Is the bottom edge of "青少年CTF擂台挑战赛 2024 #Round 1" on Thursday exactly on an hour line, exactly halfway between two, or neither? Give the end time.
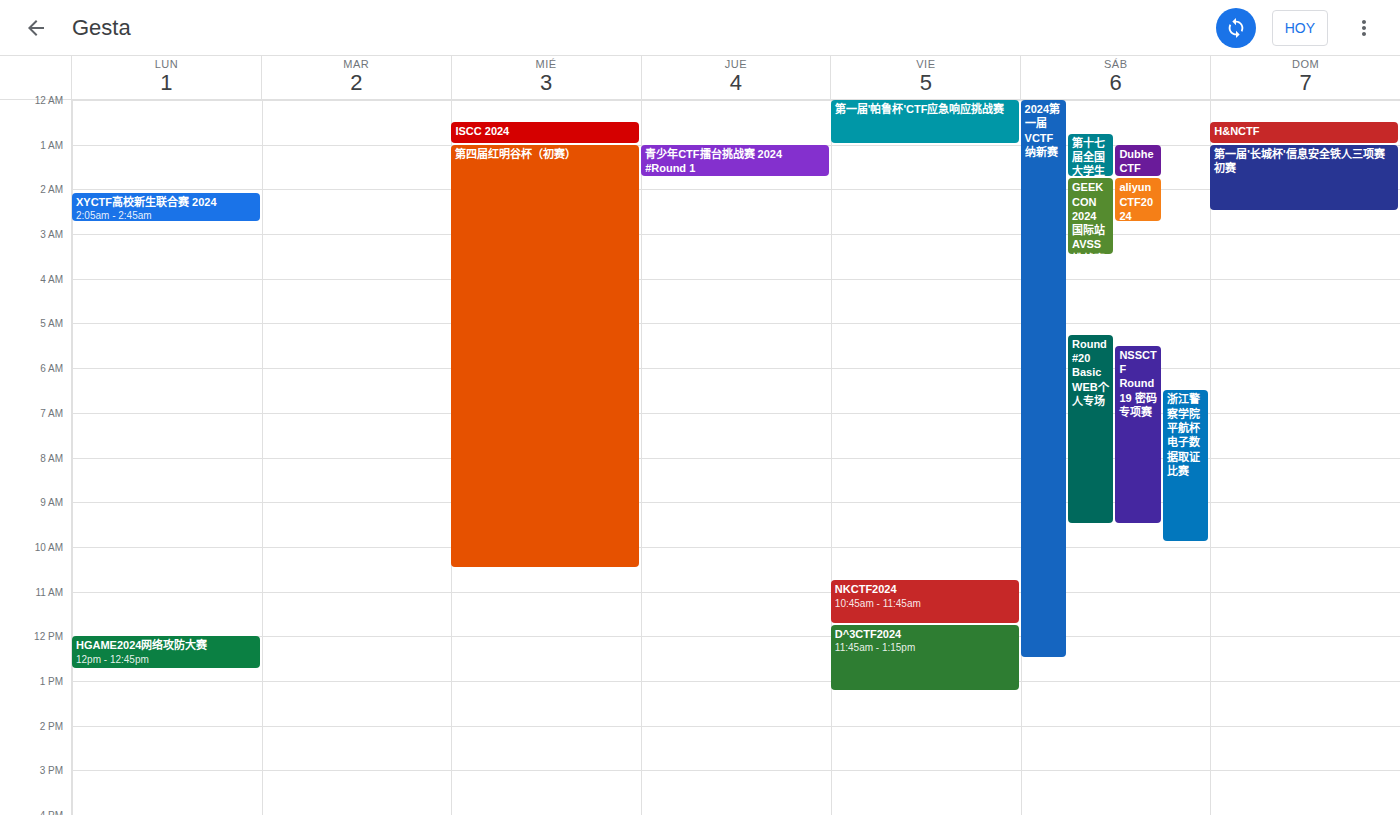
01:45 -- neither: three quarters of the way from the 01:00 line to the 02:00 line.